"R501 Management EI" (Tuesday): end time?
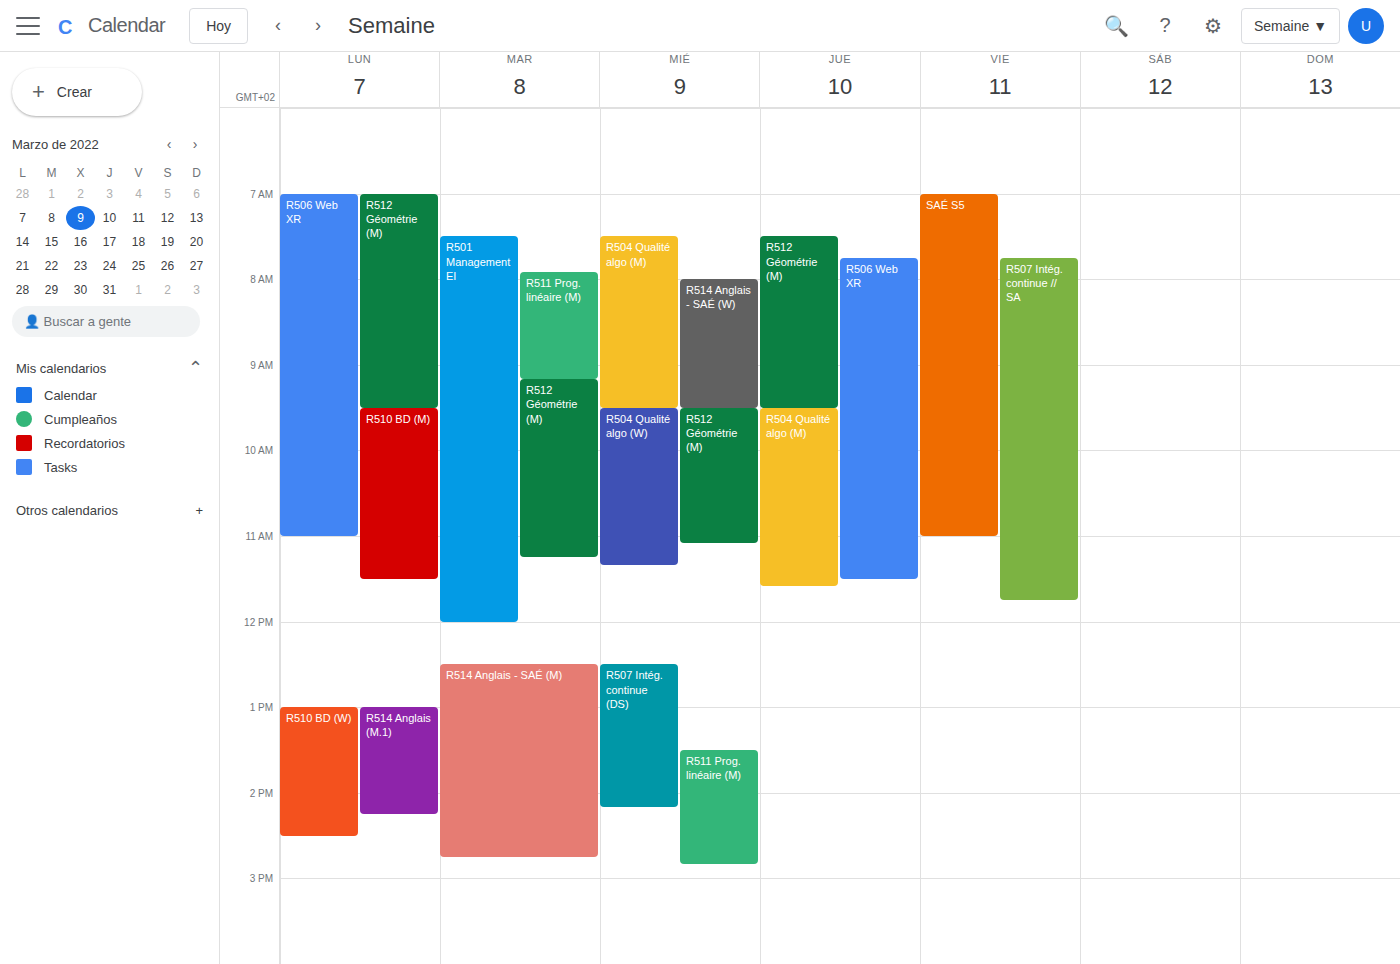
12:00